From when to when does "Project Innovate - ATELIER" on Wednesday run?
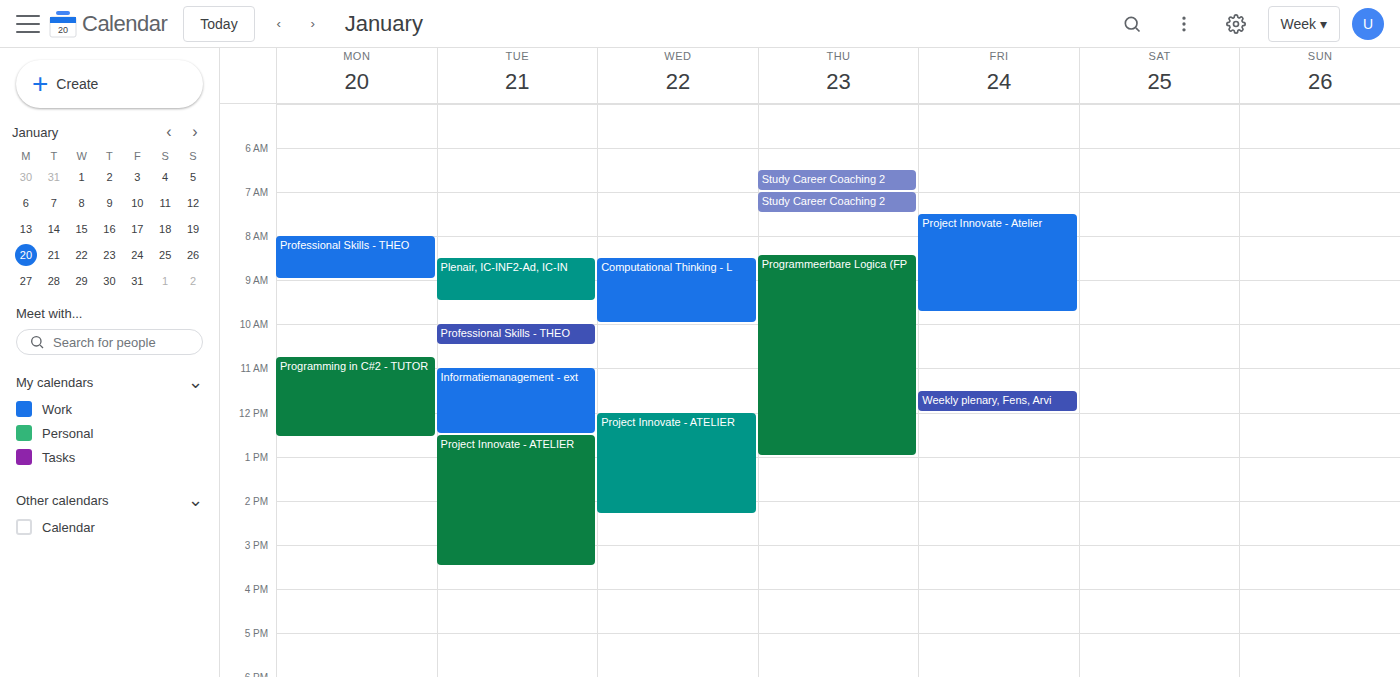
12:00 PM to 2:20 PM